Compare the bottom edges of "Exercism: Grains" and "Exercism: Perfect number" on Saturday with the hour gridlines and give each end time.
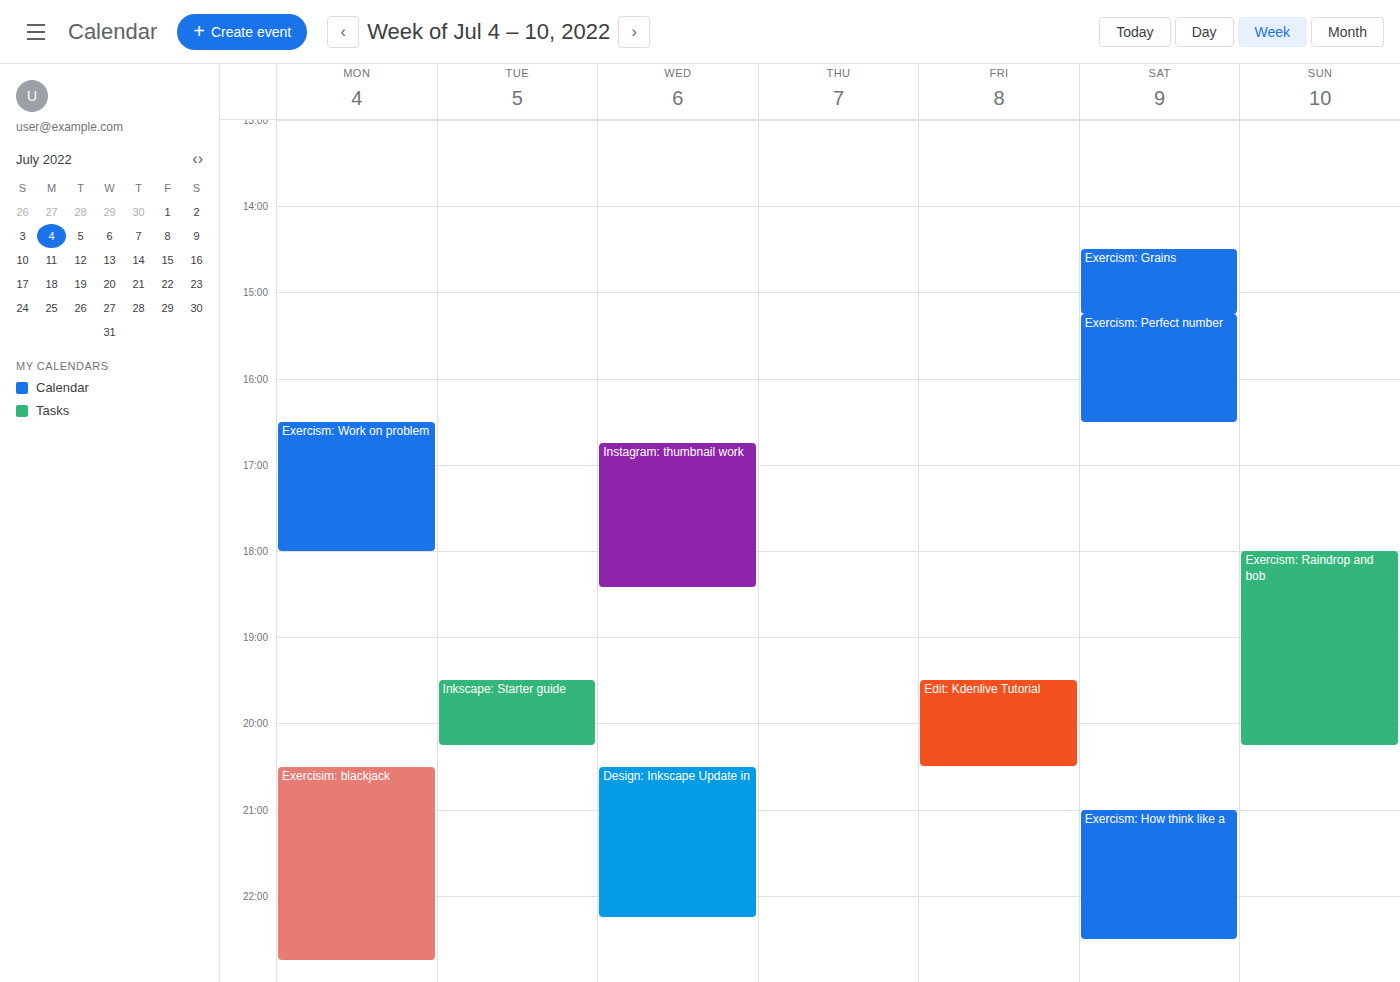
"Exercism: Grains": 3:15 PM, neither: a quarter of the way from the 3 PM line to the 4 PM line. "Exercism: Perfect number": 4:30 PM, halfway between the 4 PM and 5 PM lines.